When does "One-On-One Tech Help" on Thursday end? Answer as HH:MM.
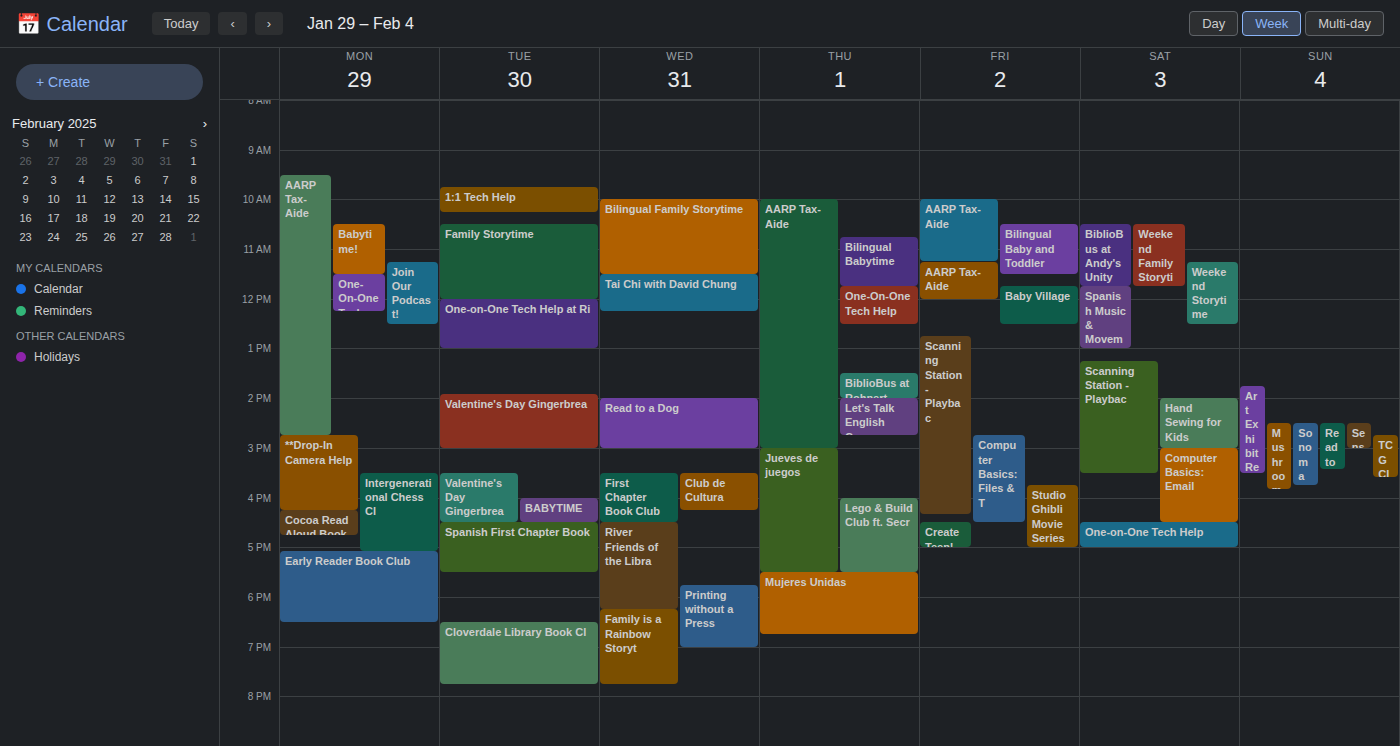
12:30